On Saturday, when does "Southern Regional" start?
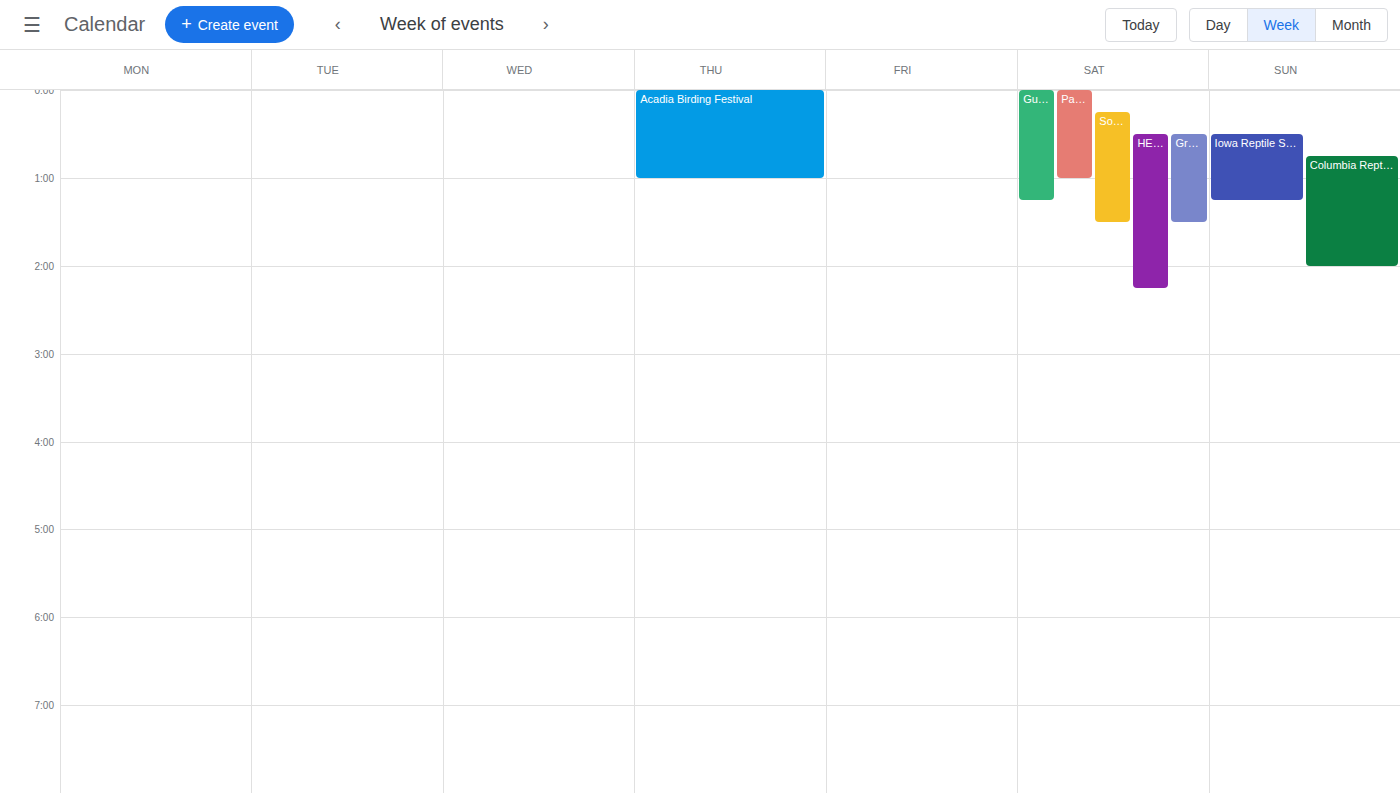
12:15 AM